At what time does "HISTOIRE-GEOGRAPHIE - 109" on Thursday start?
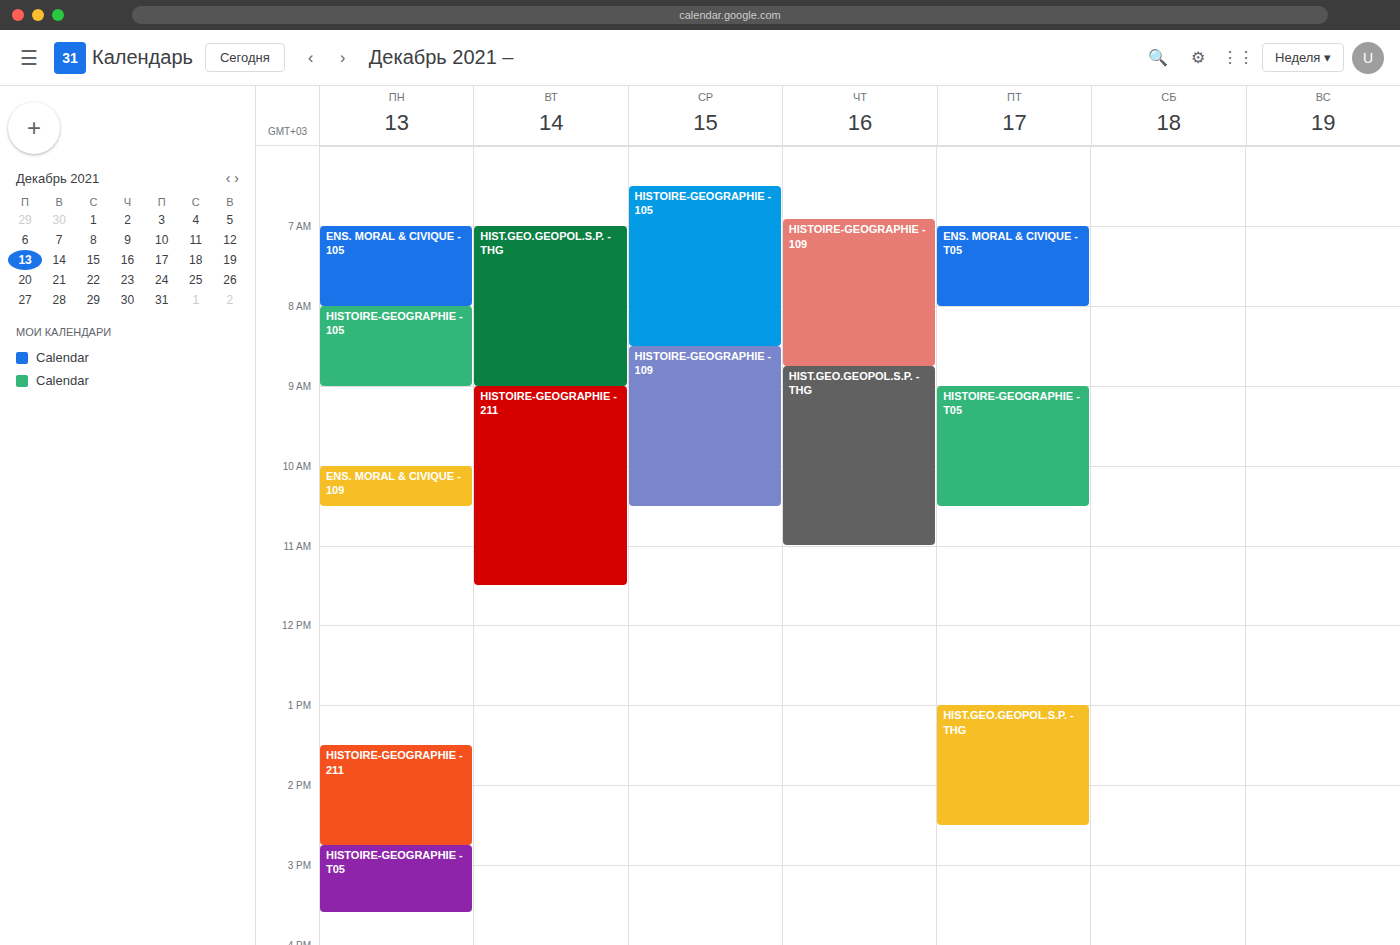
6:55 AM